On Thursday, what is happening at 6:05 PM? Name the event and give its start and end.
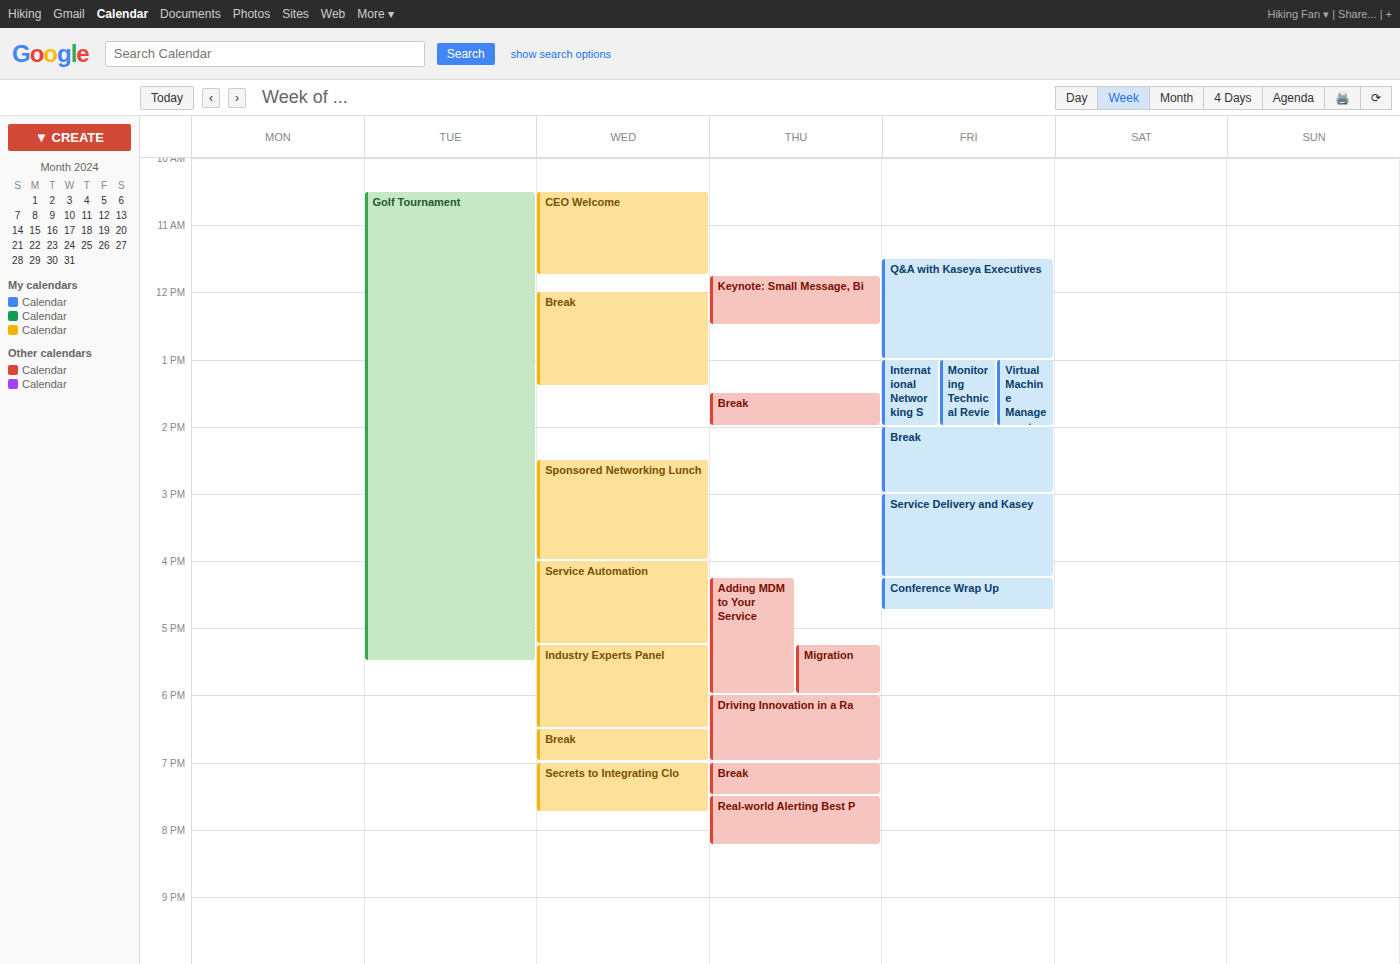
"Driving Innovation in a Ra", 6:00 PM to 7:00 PM